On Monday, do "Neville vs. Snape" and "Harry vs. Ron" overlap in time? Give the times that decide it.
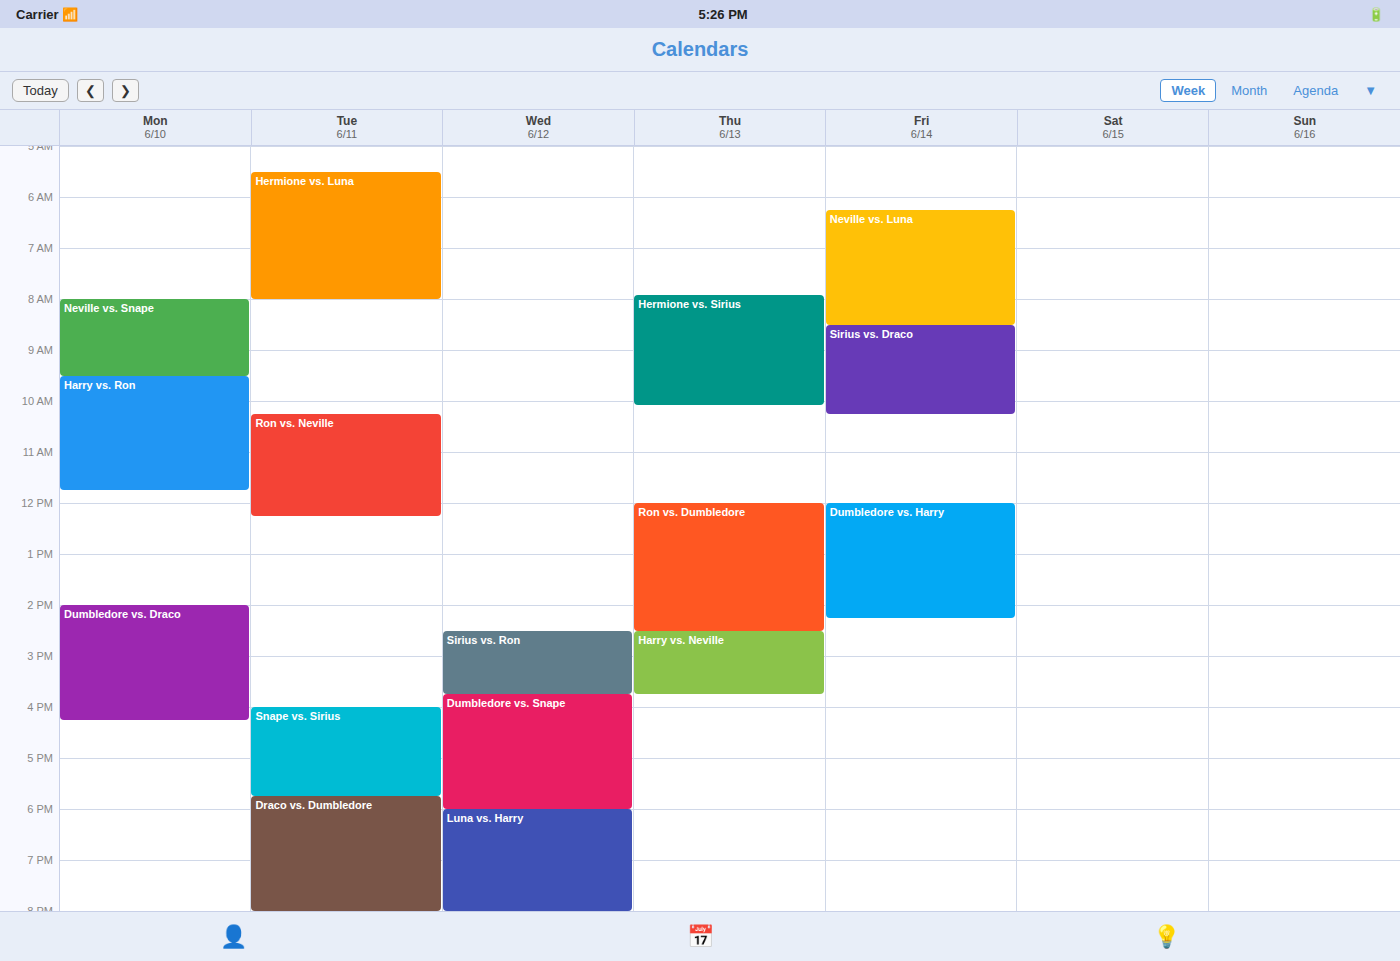
"Neville vs. Snape" ends at 9:30 AM, exactly when "Harry vs. Ron" starts -- they touch but do not overlap.